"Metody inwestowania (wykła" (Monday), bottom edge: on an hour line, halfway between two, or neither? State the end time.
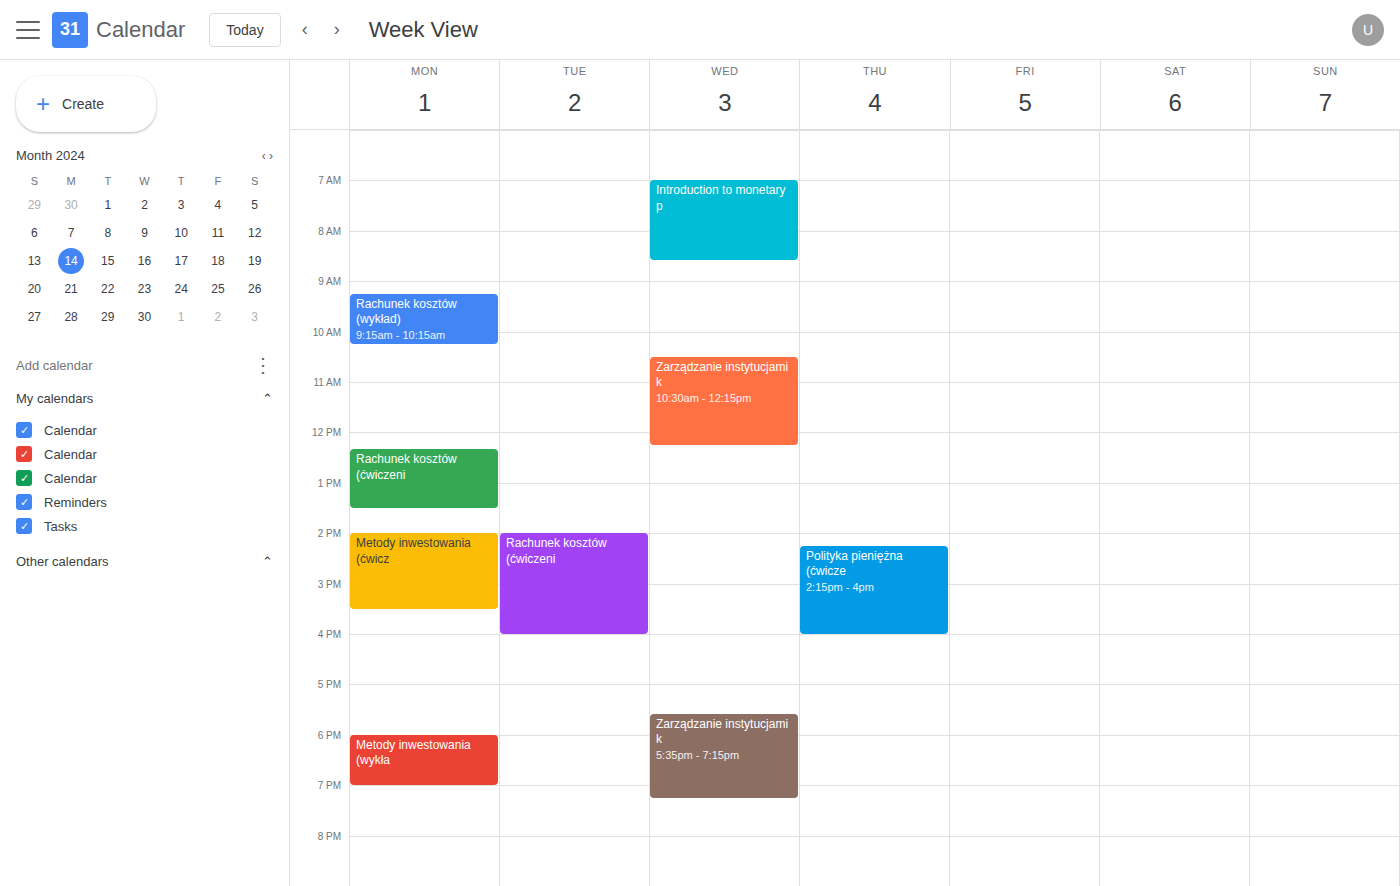
7:00 PM -- exactly on the 7 PM line.